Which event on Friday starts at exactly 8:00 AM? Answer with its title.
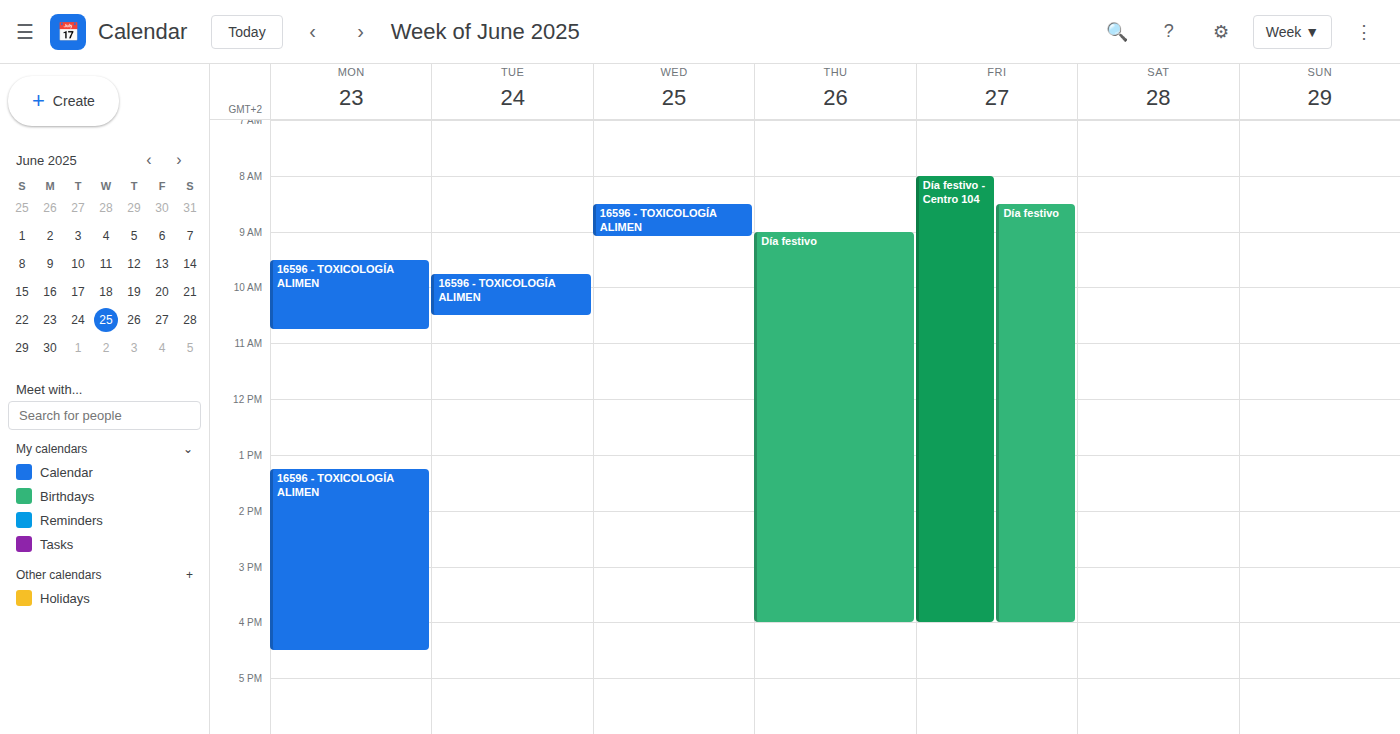
"Día festivo - Centro 104"